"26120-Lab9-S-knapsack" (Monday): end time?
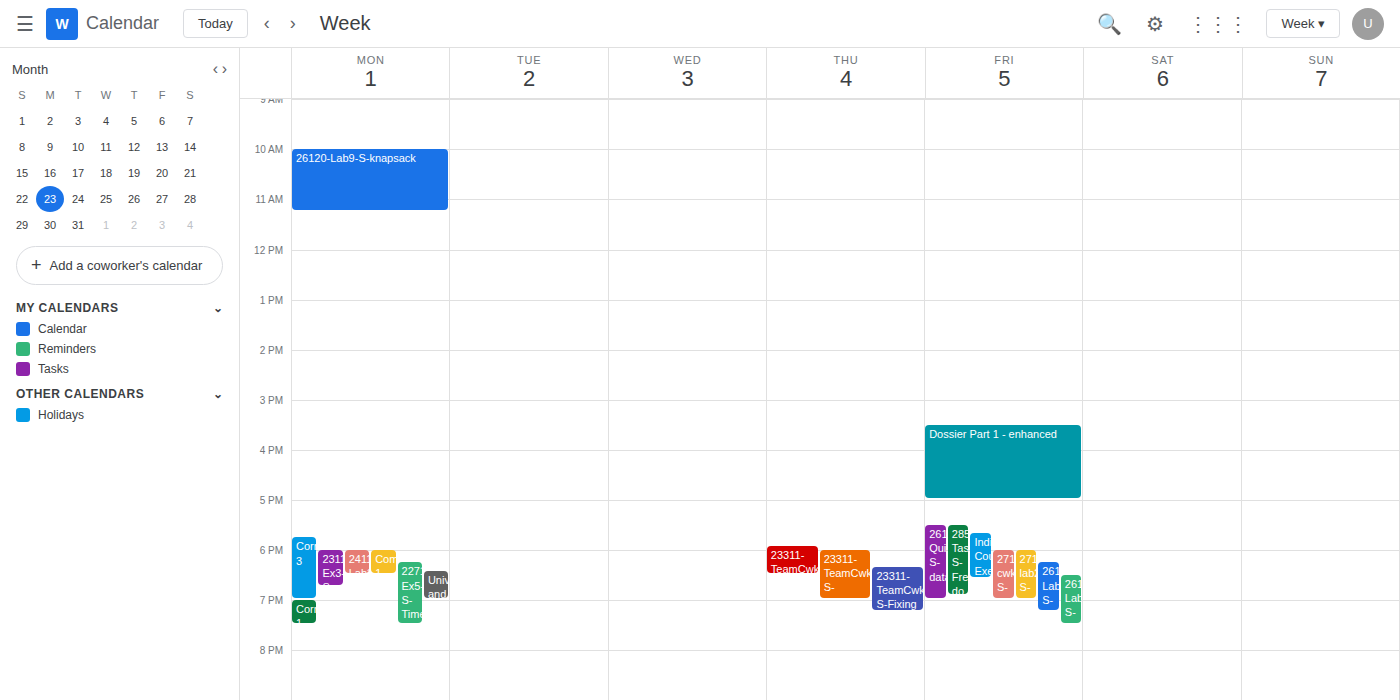
11:15